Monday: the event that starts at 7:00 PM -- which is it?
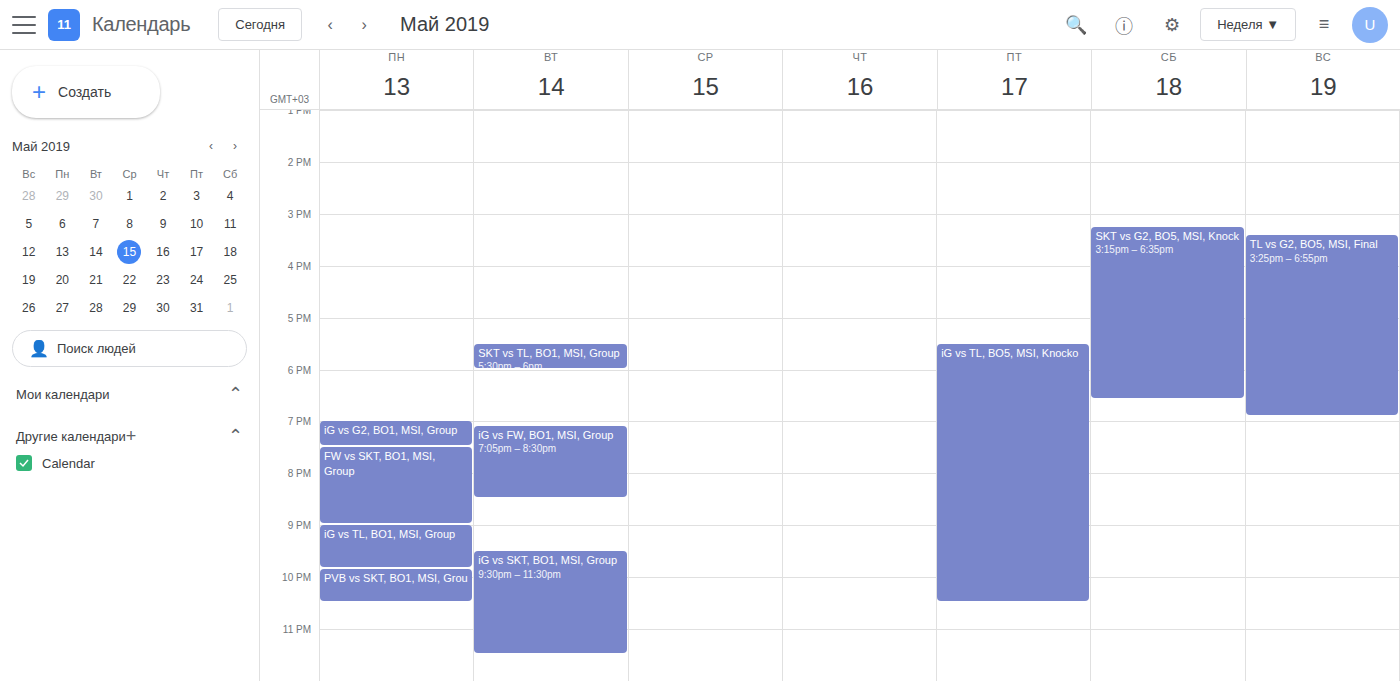
"iG vs G2, BO1, MSI, Group"